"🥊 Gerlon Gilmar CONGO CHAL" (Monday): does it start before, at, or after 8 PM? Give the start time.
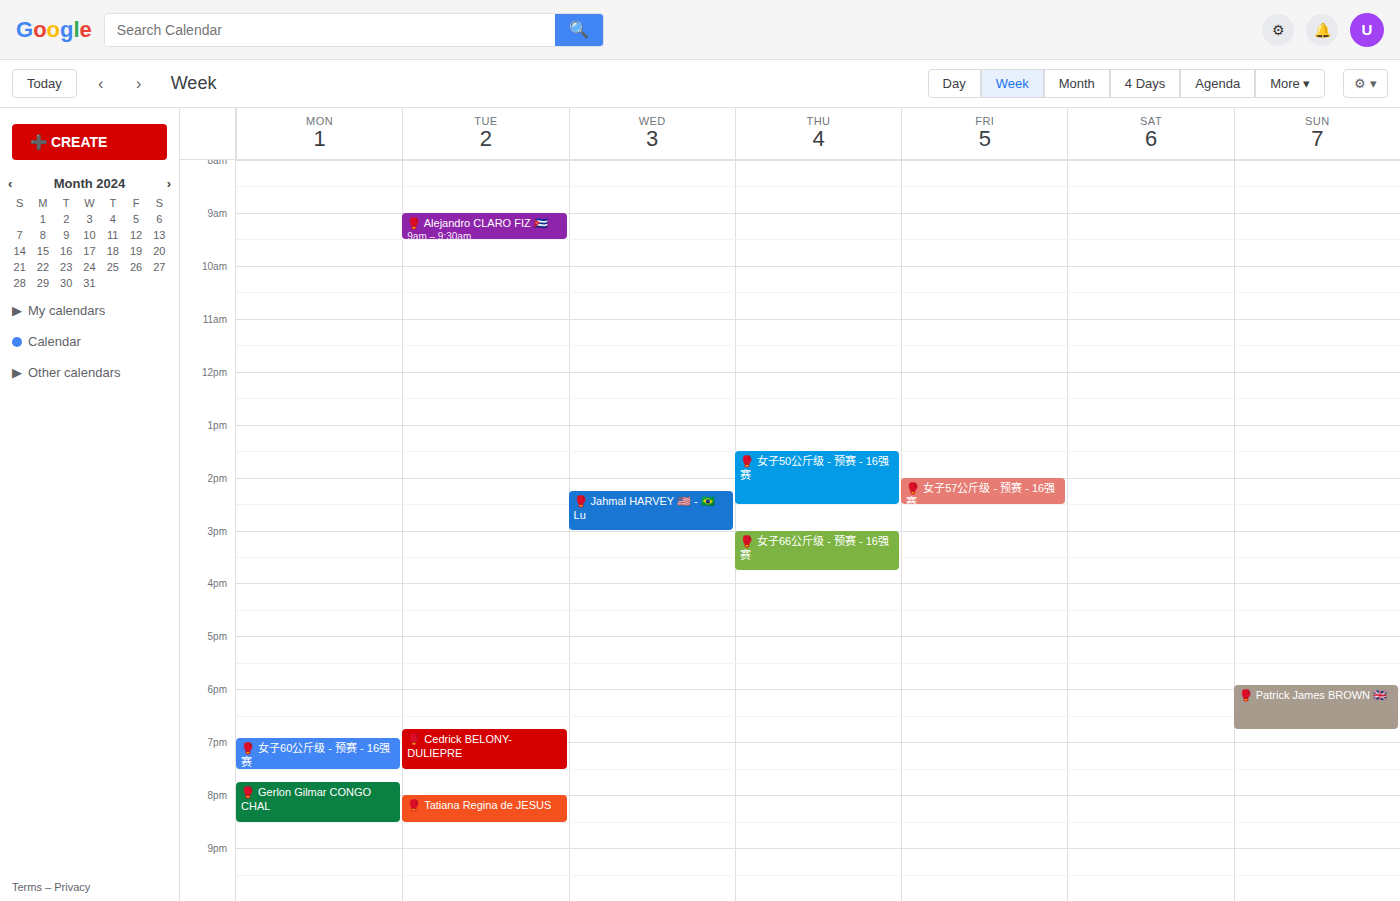
7:45 PM -- before 8 PM, 15 minutes above the 8 PM line.